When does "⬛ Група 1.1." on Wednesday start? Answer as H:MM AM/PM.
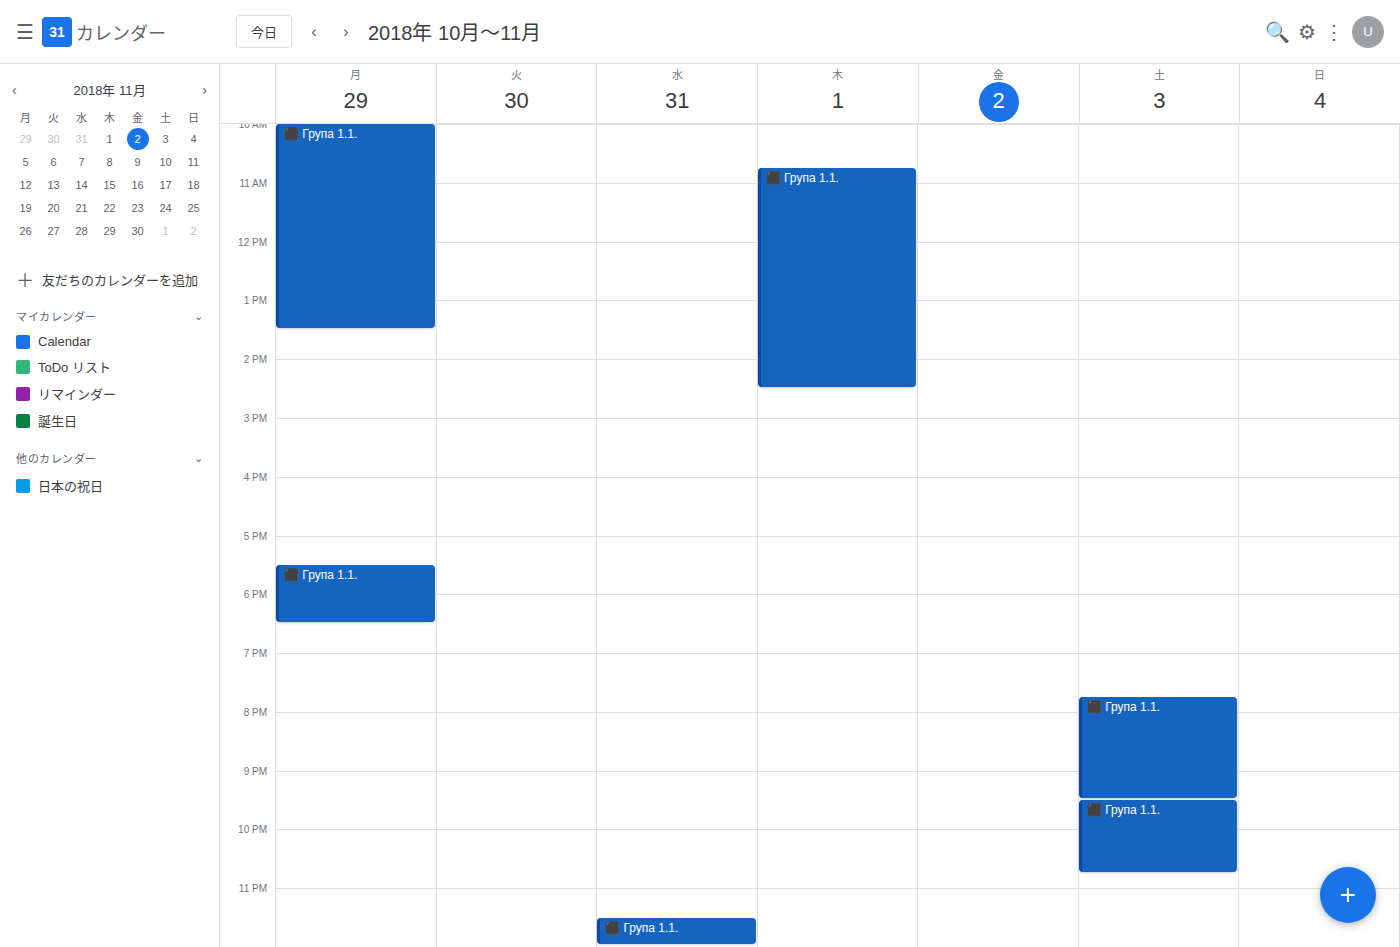
11:30 PM